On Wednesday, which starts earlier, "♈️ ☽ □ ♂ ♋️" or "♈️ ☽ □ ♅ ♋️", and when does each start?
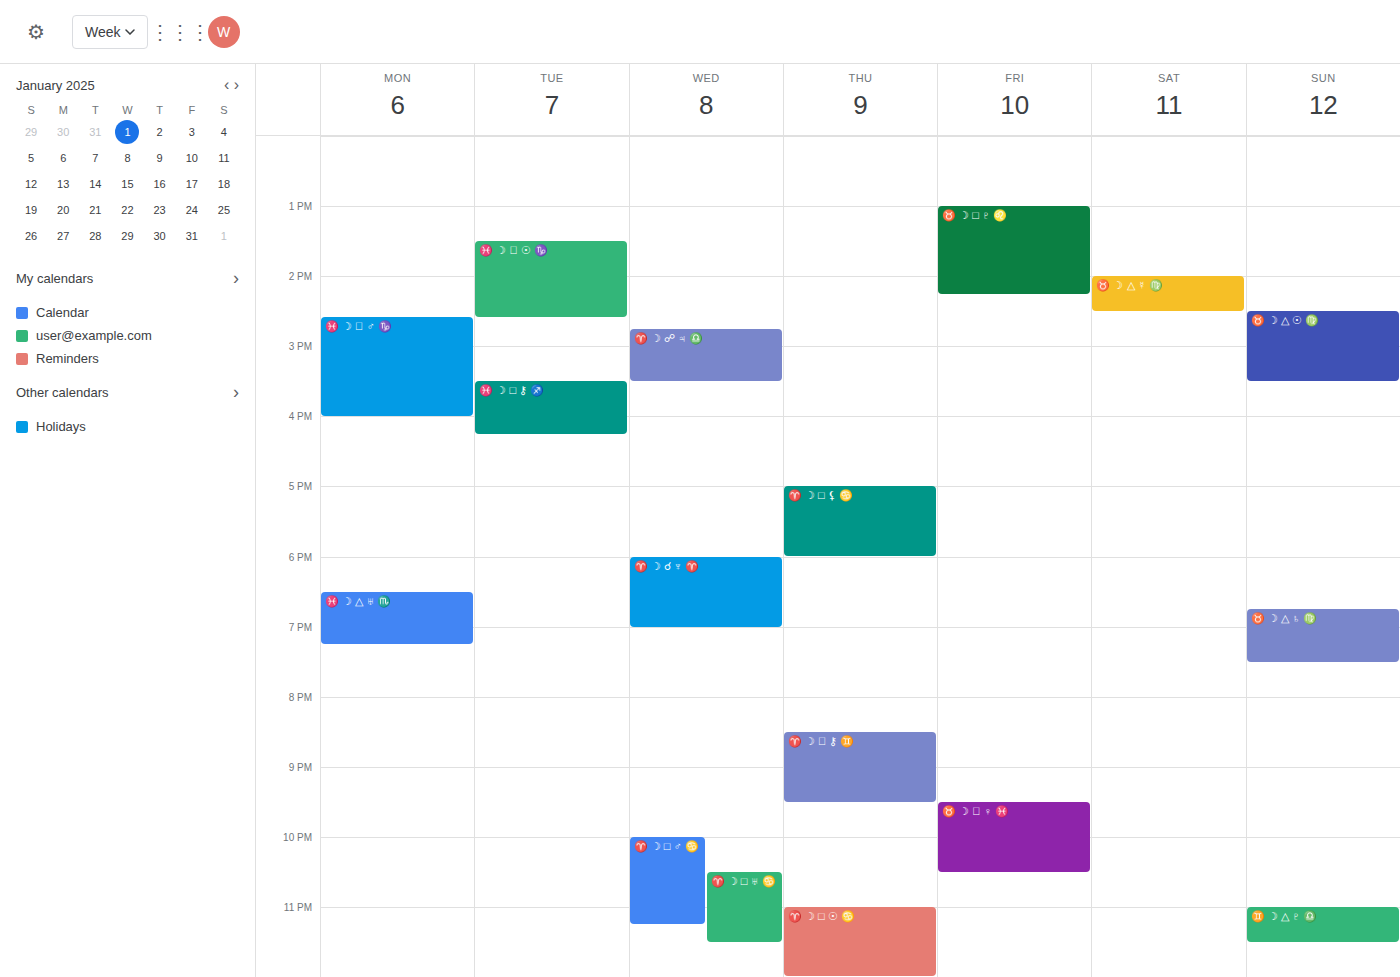
"♈️ ☽ □ ♂ ♋️" 10:00 PM; "♈️ ☽ □ ♅ ♋️" 10:30 PM.